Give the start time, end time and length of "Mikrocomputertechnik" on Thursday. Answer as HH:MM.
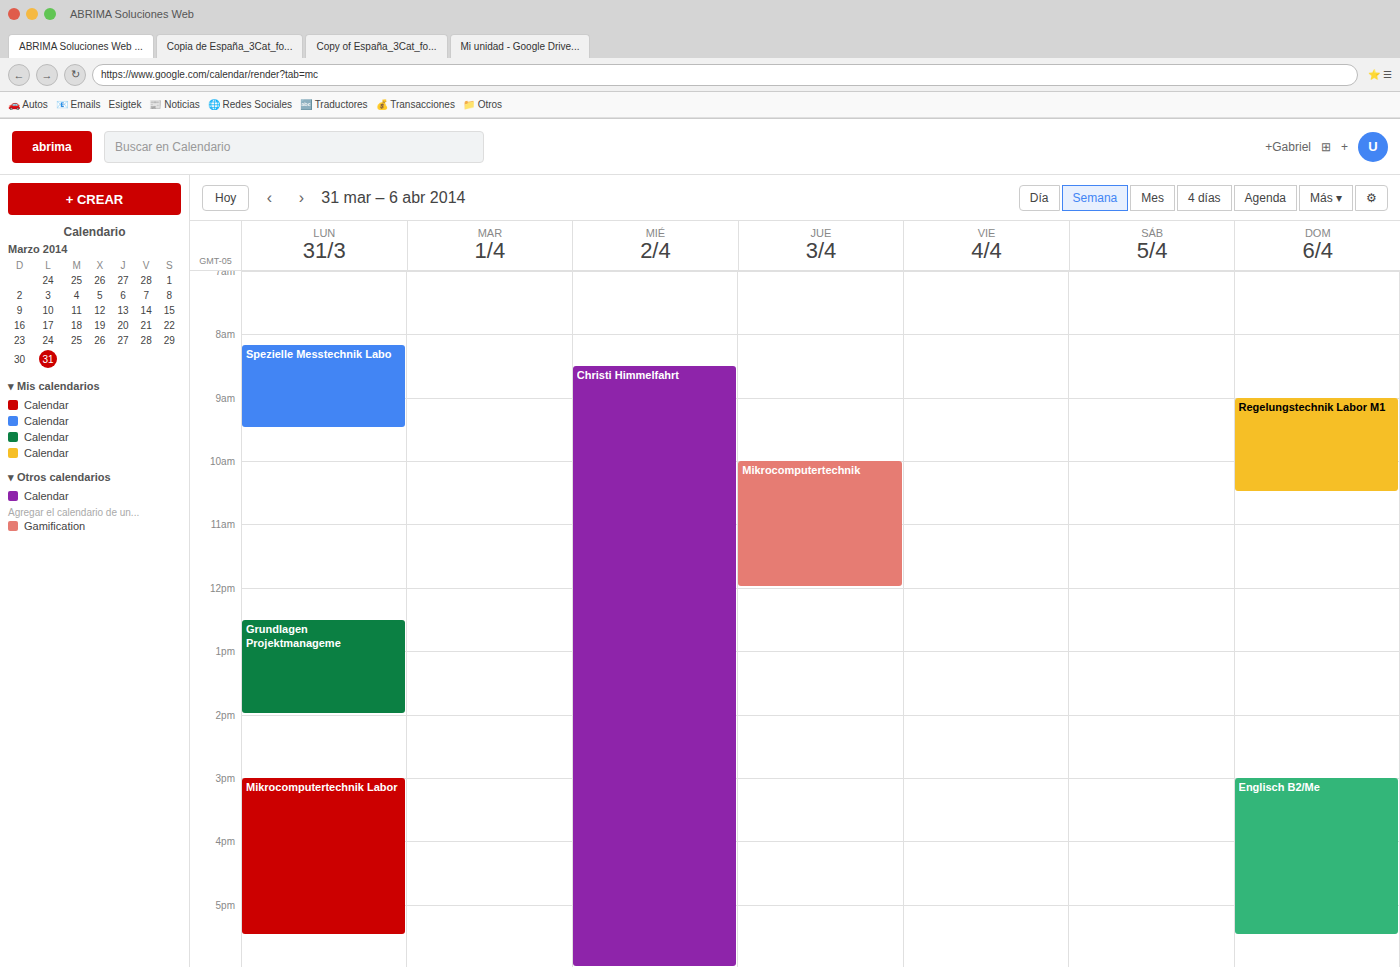
10:00 to 12:00, 2 hours